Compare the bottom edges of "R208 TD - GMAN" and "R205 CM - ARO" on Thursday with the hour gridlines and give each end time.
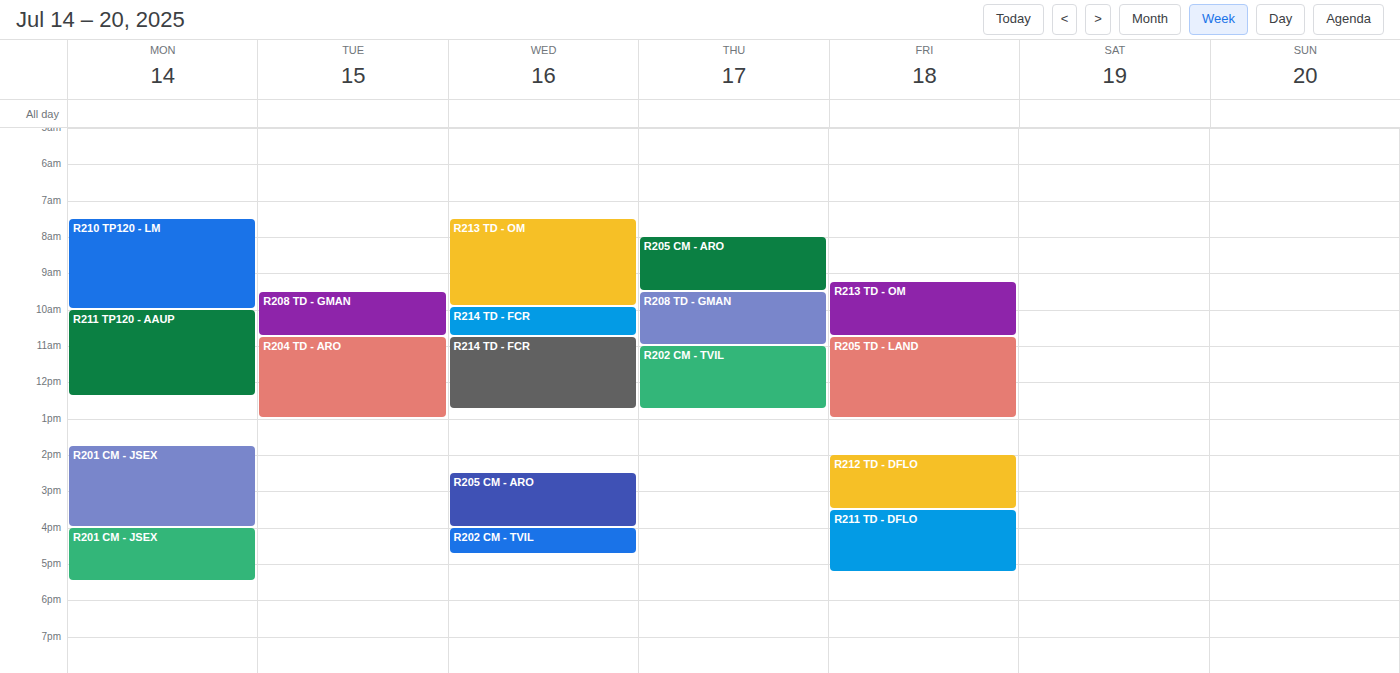
"R208 TD - GMAN": 11:00 AM, exactly on the 11 AM line. "R205 CM - ARO": 9:30 AM, halfway between the 9 AM and 10 AM lines.